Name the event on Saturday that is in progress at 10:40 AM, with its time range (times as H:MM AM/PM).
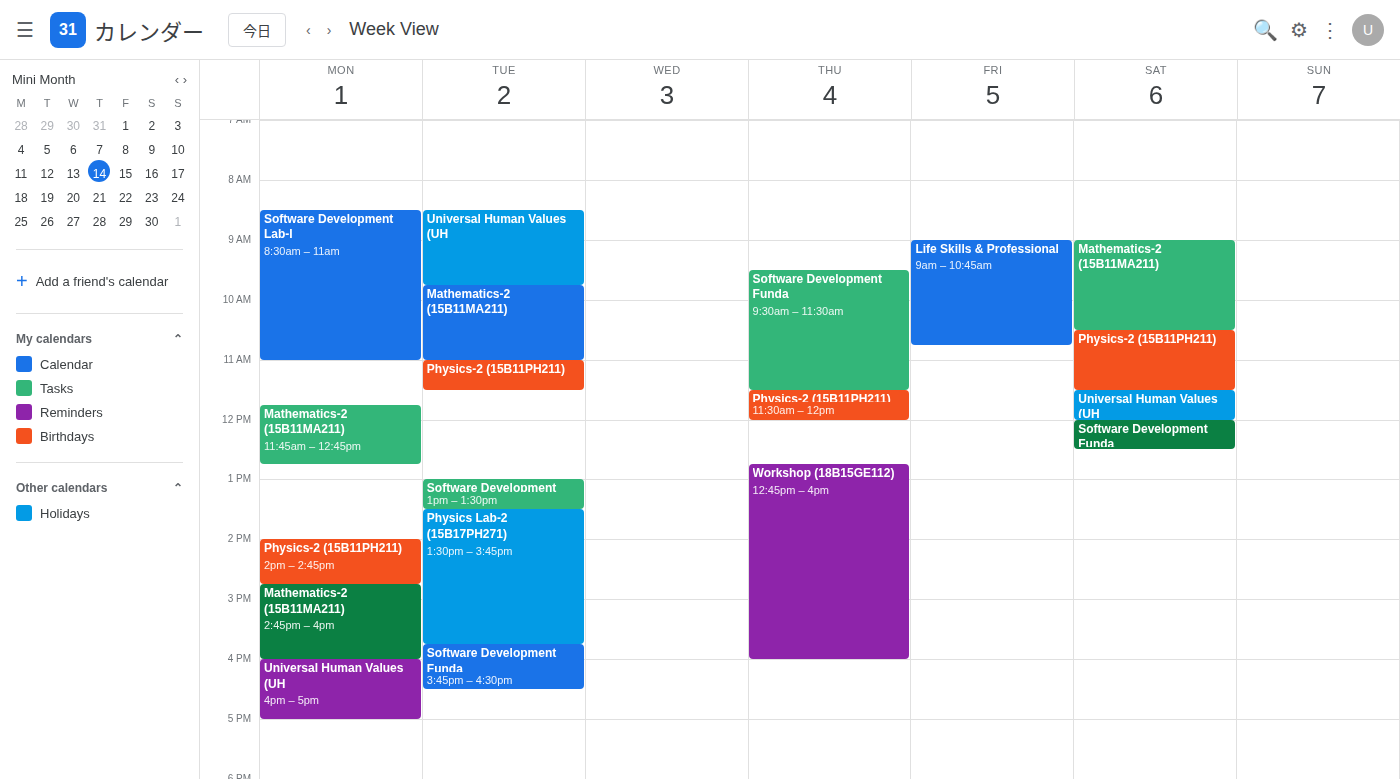
"Physics-2 (15B11PH211)", 10:30 AM to 11:30 AM